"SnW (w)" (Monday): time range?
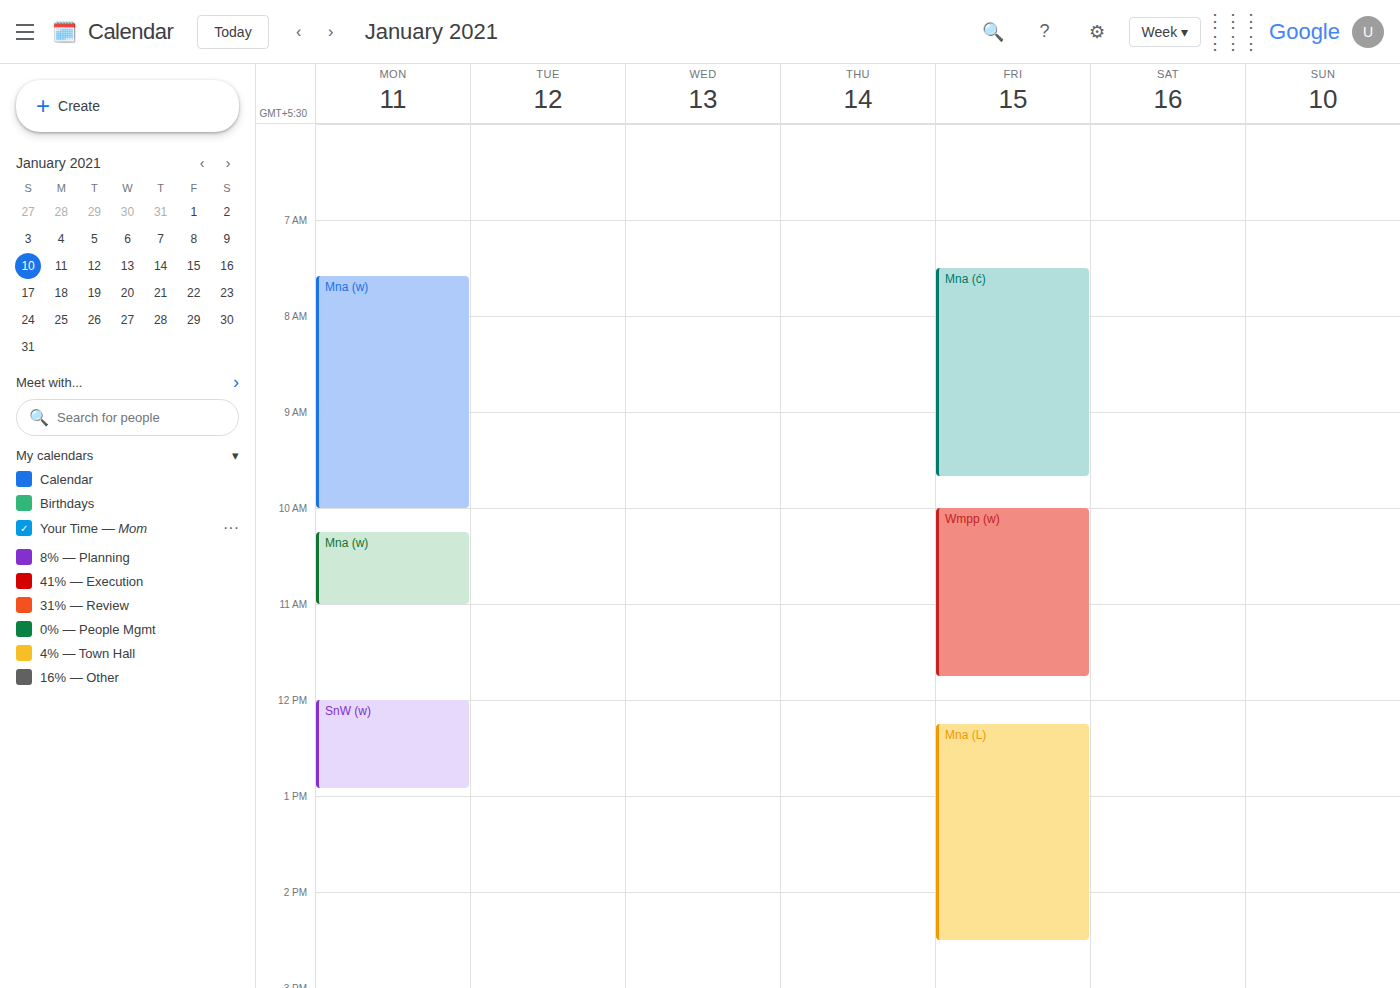
12:00 PM to 12:55 PM